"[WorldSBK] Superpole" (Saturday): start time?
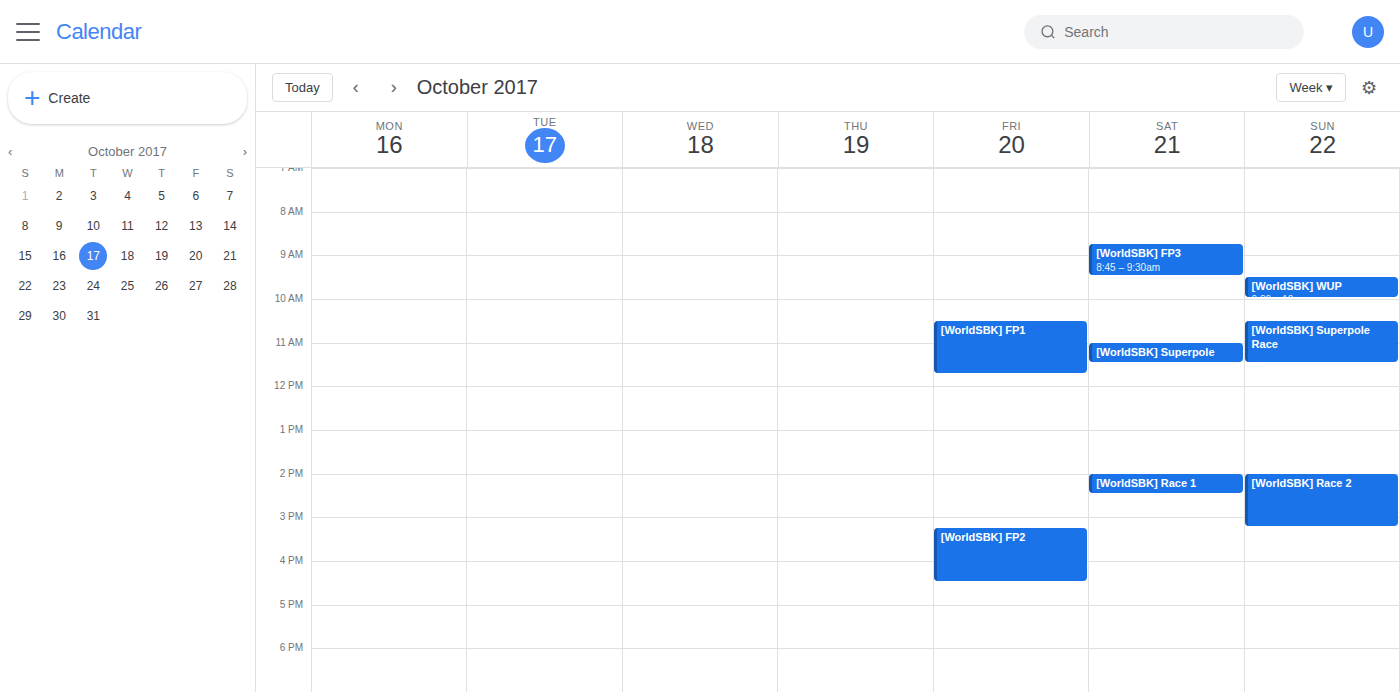
11:00 AM